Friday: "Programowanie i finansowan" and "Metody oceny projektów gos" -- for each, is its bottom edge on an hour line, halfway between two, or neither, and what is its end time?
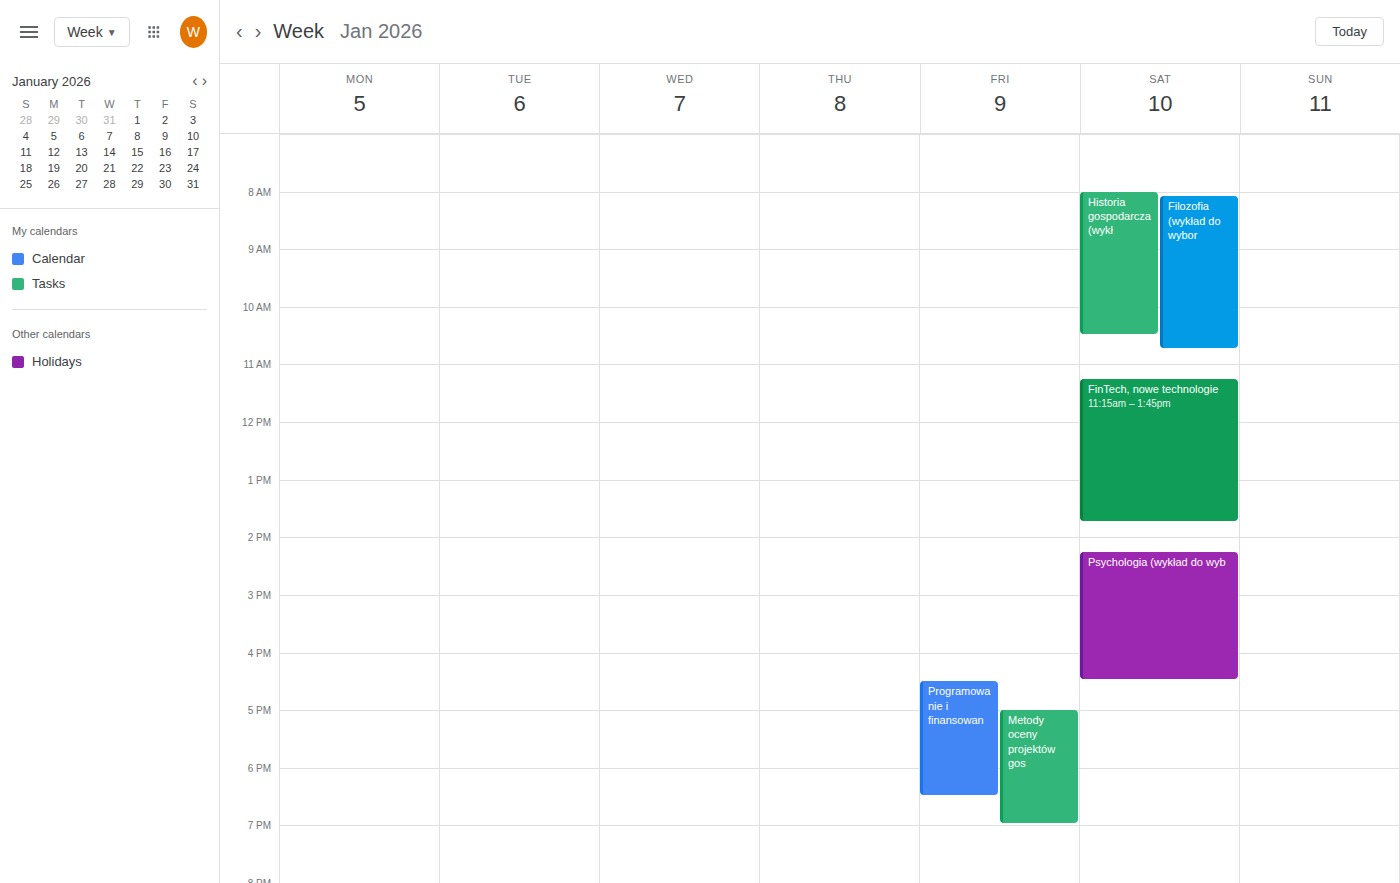
"Programowanie i finansowan": 6:30 PM, halfway between the 6 PM and 7 PM lines. "Metody oceny projektów gos": 7:00 PM, exactly on the 7 PM line.